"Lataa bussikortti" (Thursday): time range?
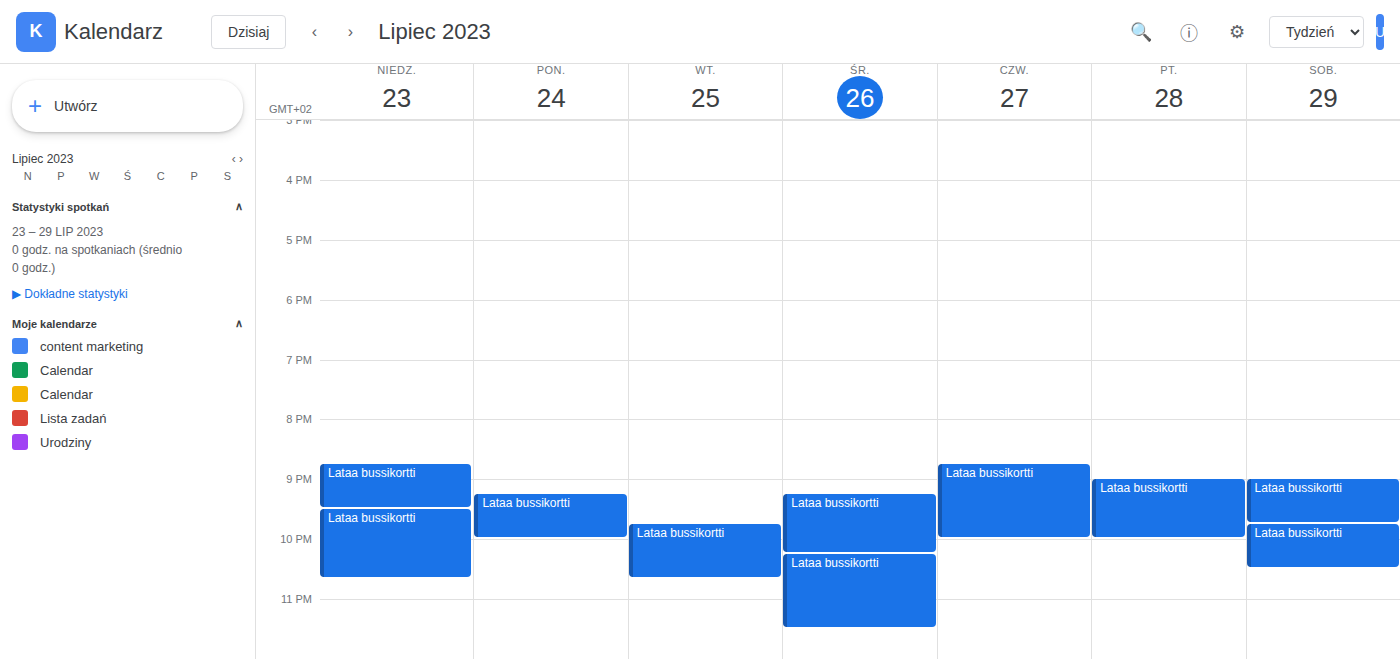
8:45 PM to 10:00 PM